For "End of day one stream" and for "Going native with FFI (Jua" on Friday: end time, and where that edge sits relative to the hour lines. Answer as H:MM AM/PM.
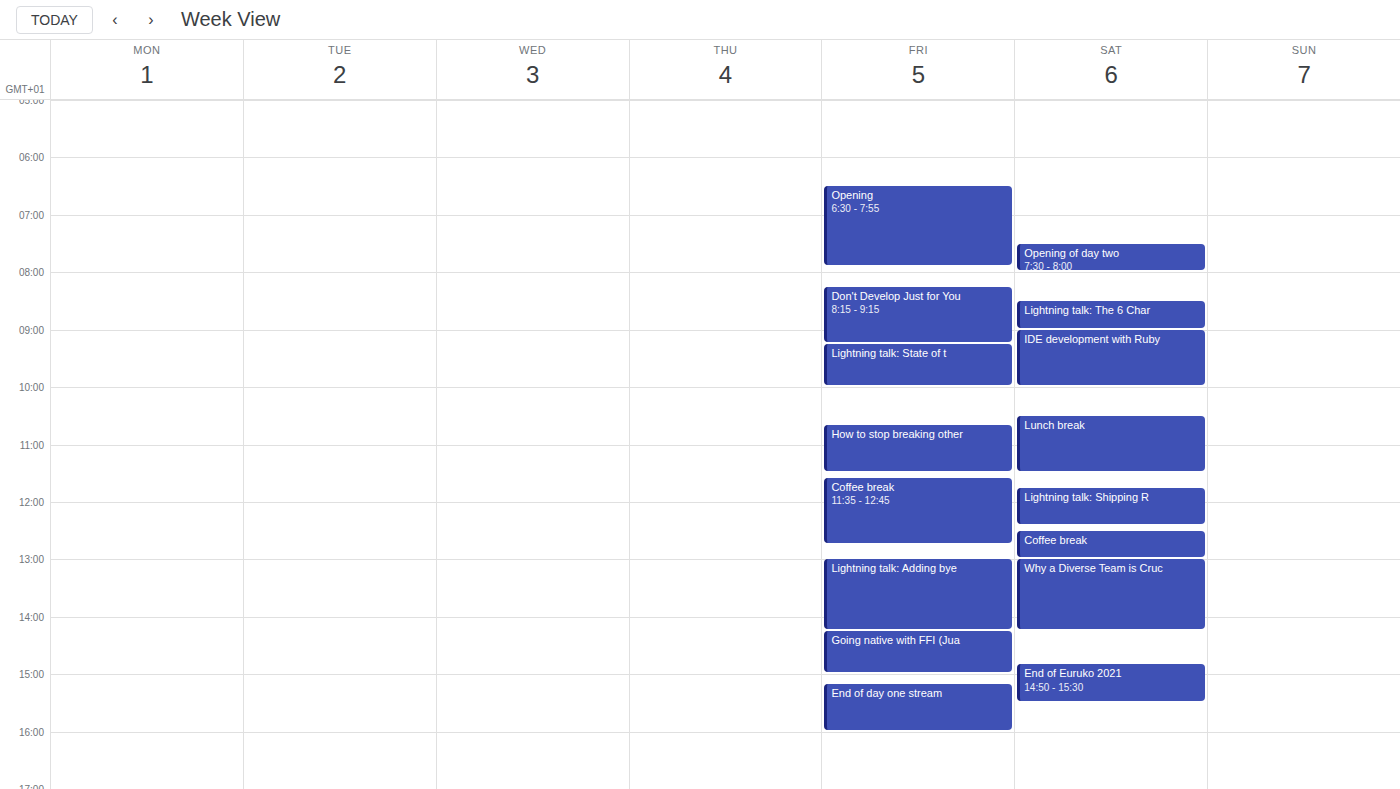
"End of day one stream": 4:00 PM, exactly on the 4 PM line. "Going native with FFI (Jua": 3:00 PM, exactly on the 3 PM line.